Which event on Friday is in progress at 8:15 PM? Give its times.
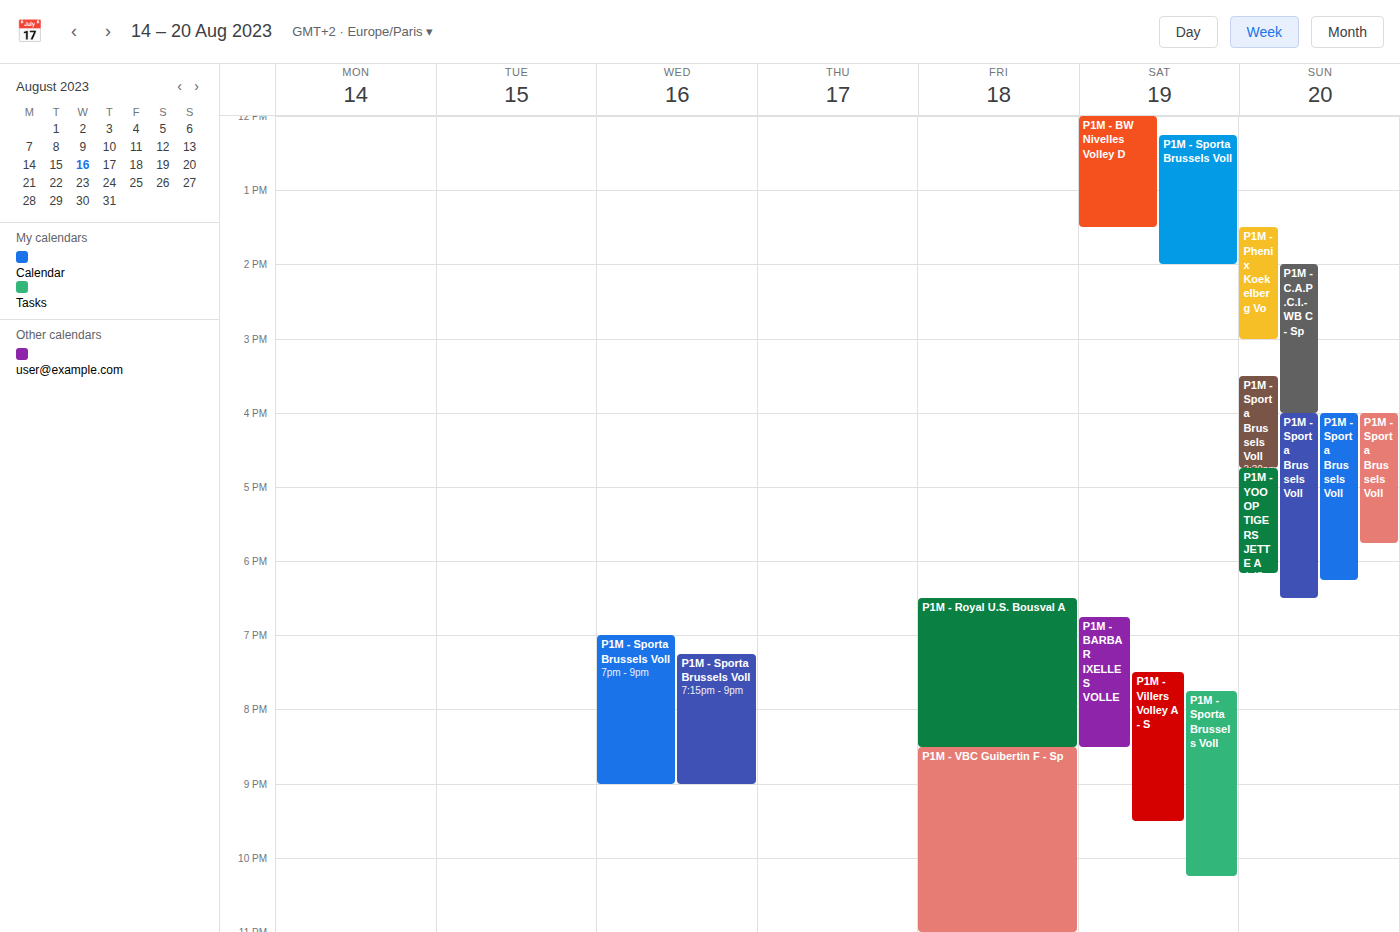
"P1M - Royal U.S. Bousval A", 6:30 PM to 8:30 PM